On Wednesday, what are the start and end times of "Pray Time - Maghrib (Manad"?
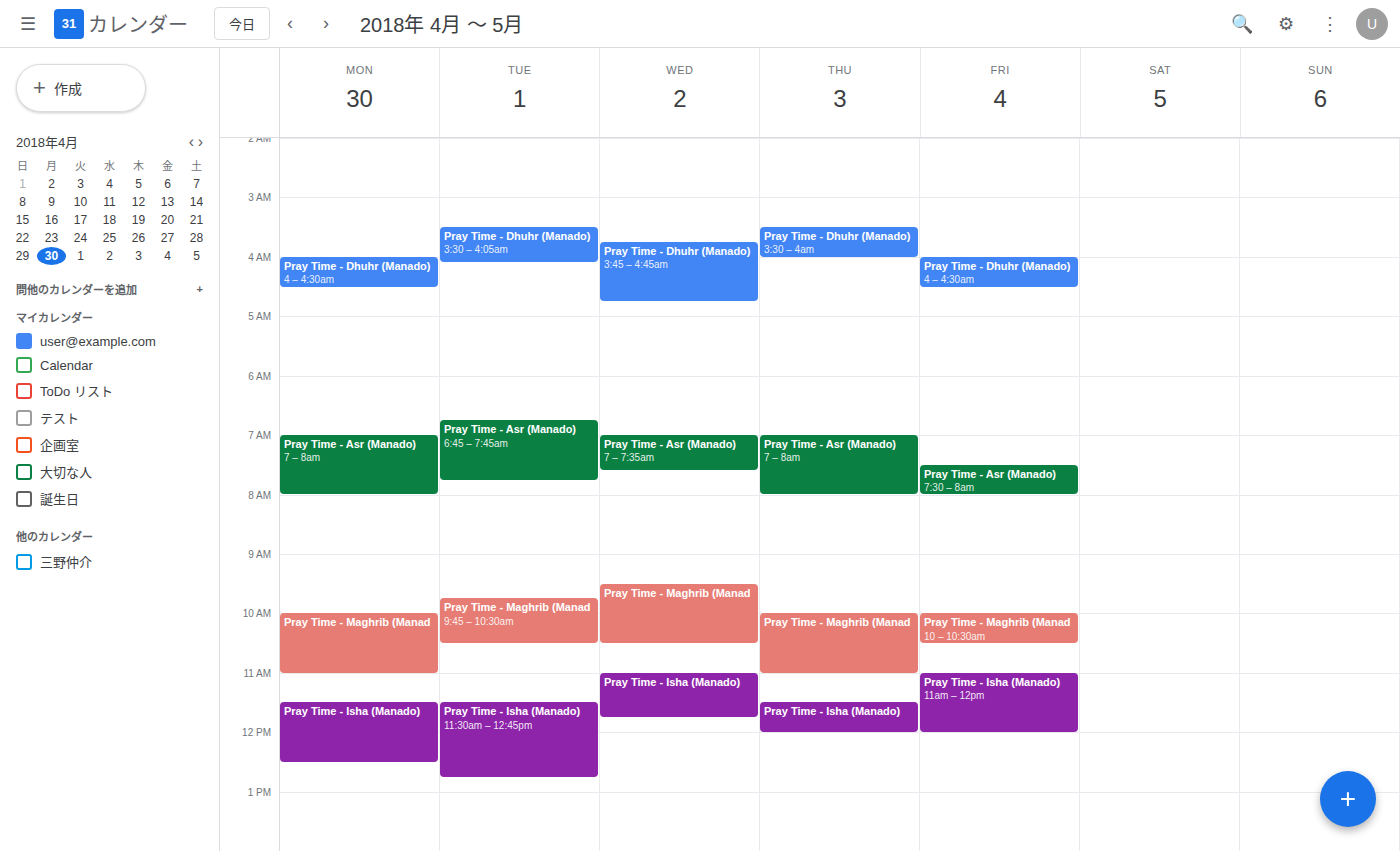
9:30 AM to 10:30 AM